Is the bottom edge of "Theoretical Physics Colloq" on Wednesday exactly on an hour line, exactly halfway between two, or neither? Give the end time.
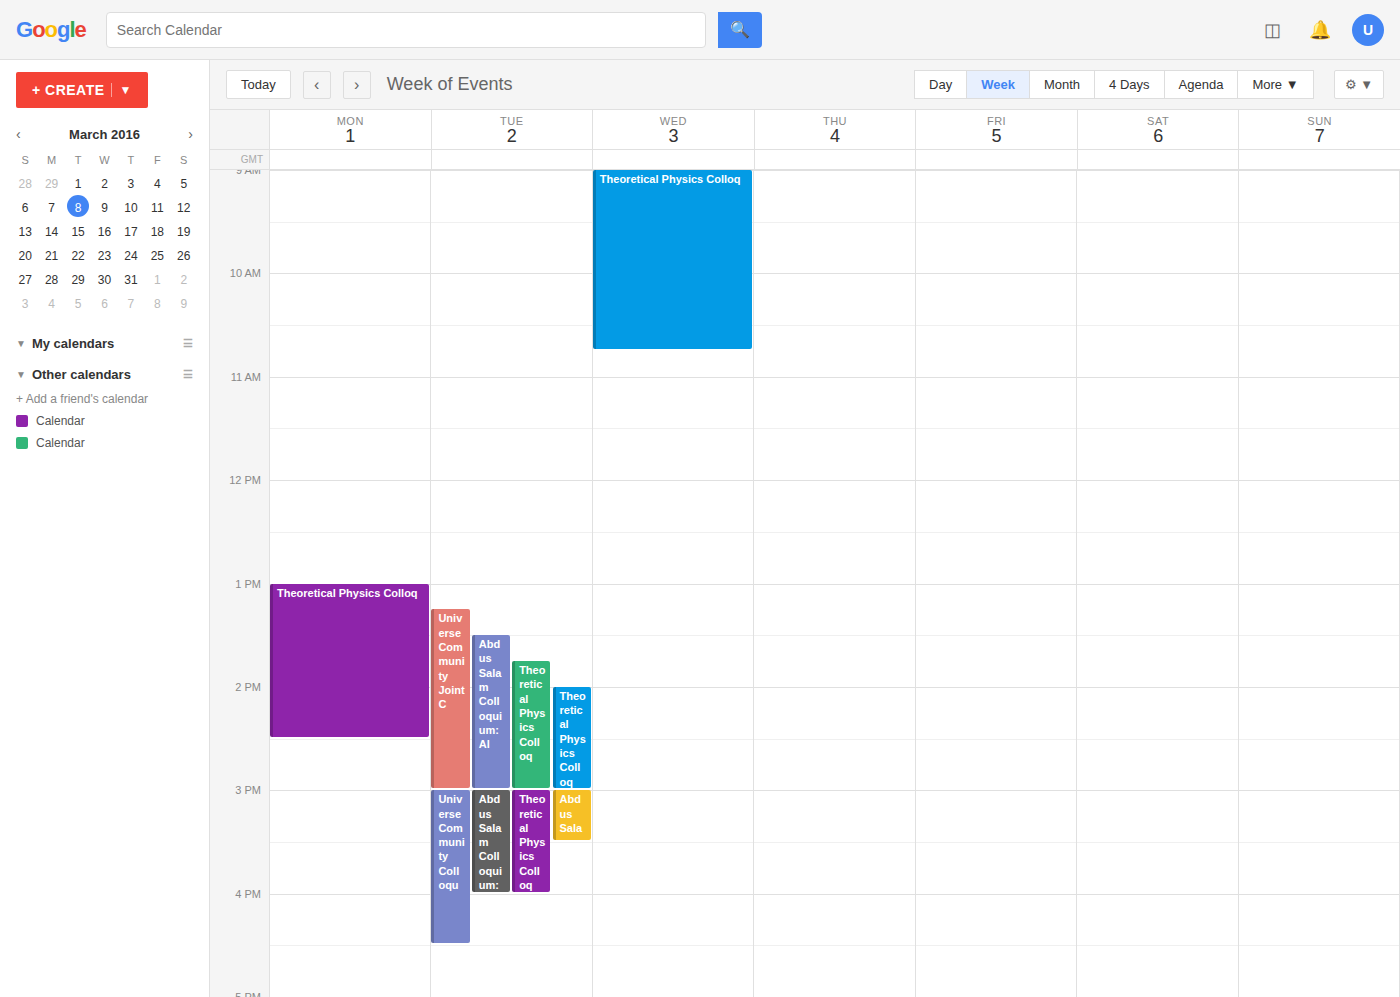
10:45 AM -- neither: three quarters of the way from the 10 AM line to the 11 AM line.